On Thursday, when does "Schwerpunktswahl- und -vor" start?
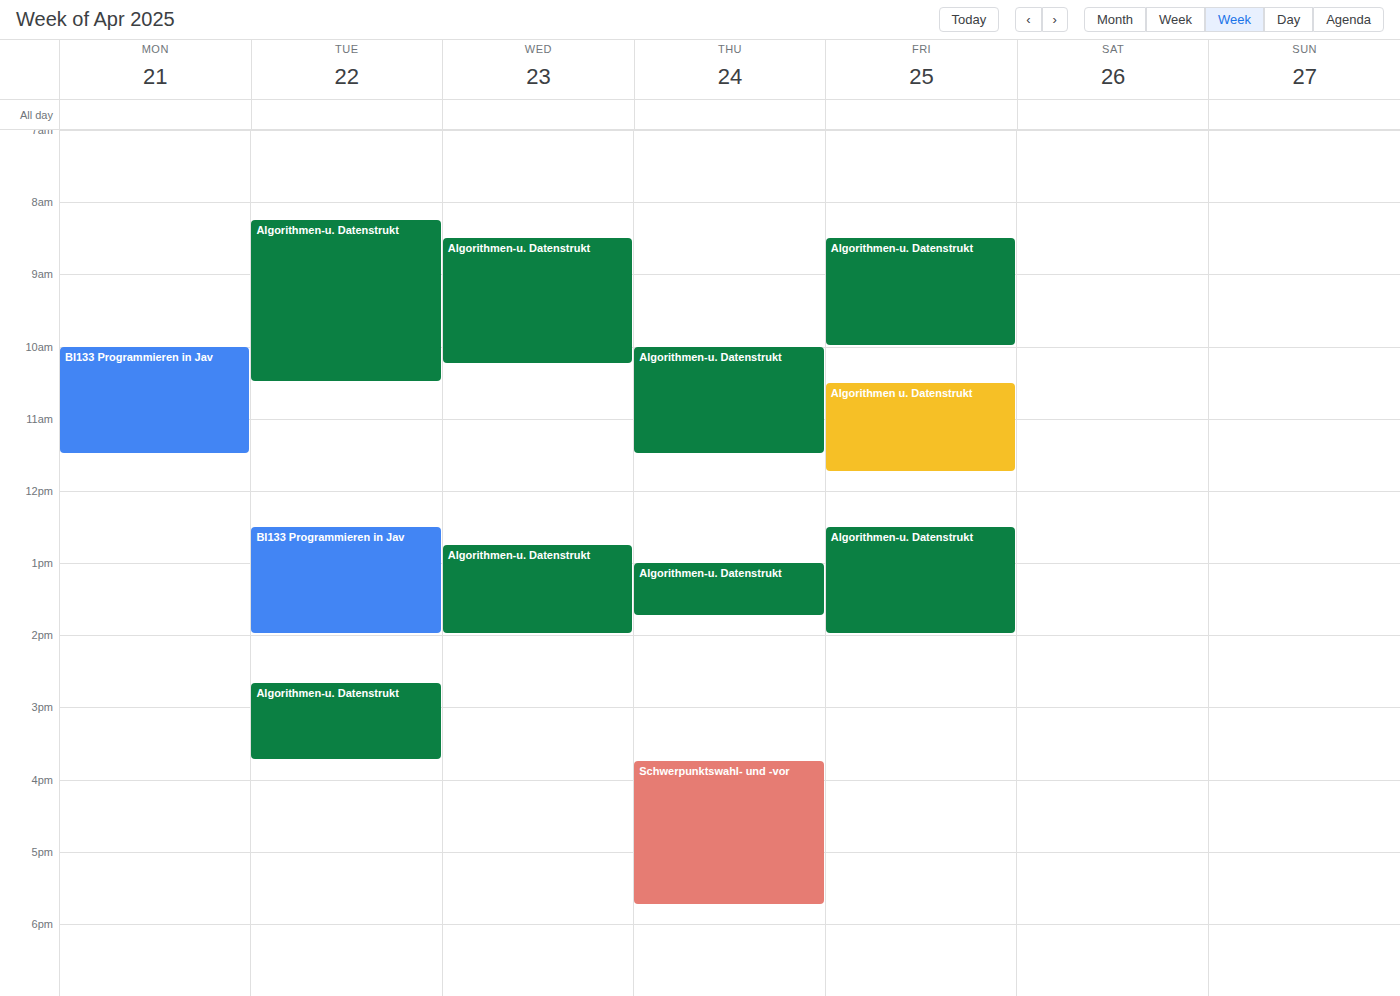
3:45 PM